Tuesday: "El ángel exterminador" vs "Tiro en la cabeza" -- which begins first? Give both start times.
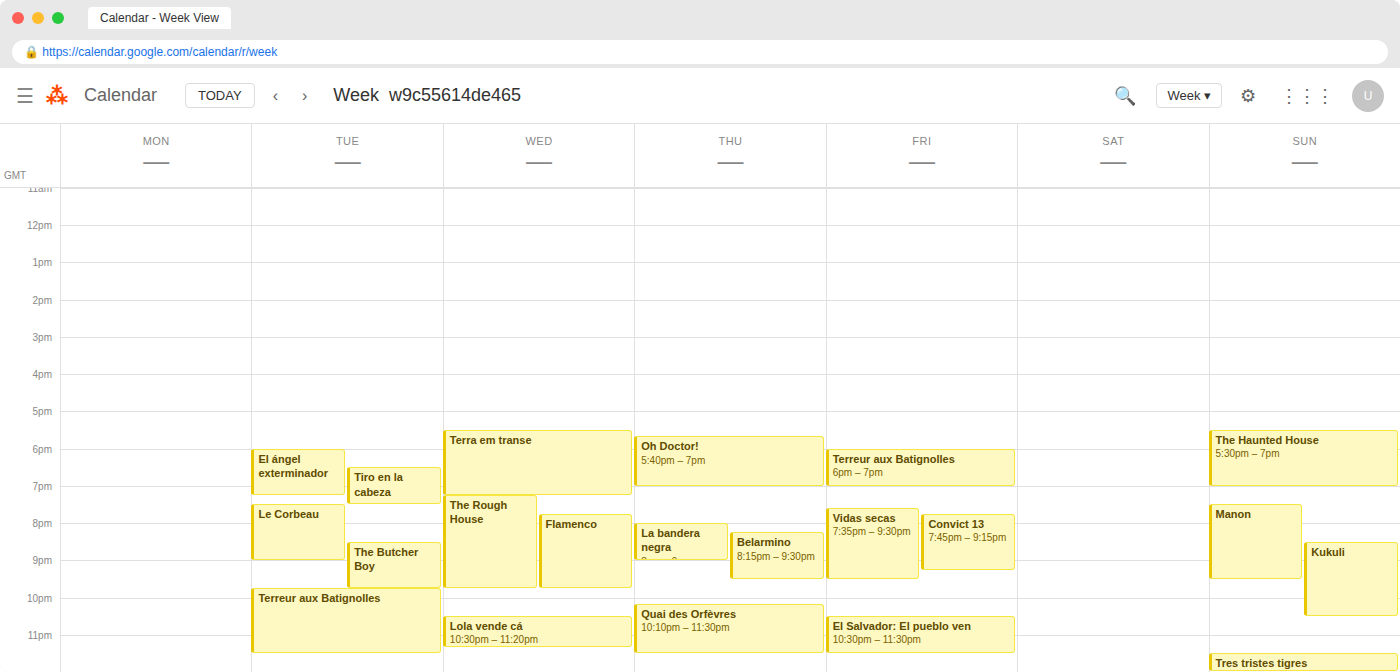
"El ángel exterminador" 6:00 PM; "Tiro en la cabeza" 6:30 PM.